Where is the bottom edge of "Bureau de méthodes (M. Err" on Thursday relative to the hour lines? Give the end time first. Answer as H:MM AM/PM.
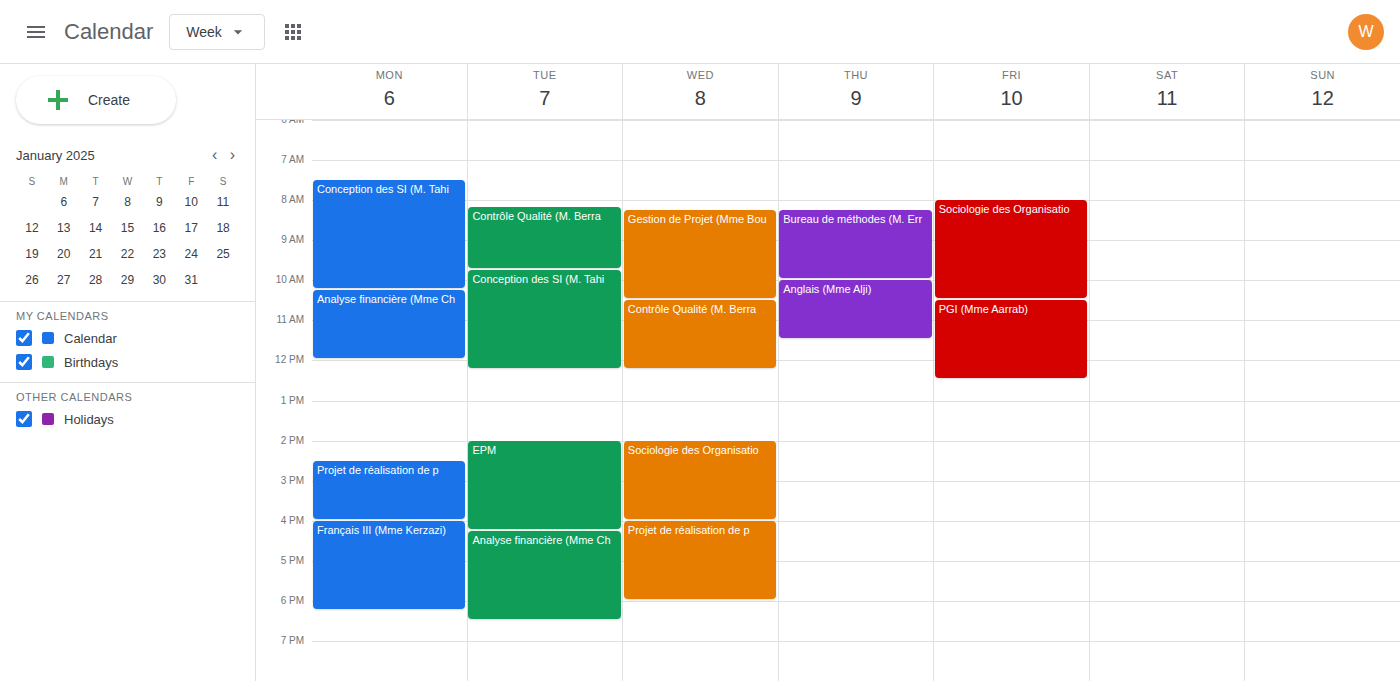
10:00 AM -- exactly on the 10 AM line.